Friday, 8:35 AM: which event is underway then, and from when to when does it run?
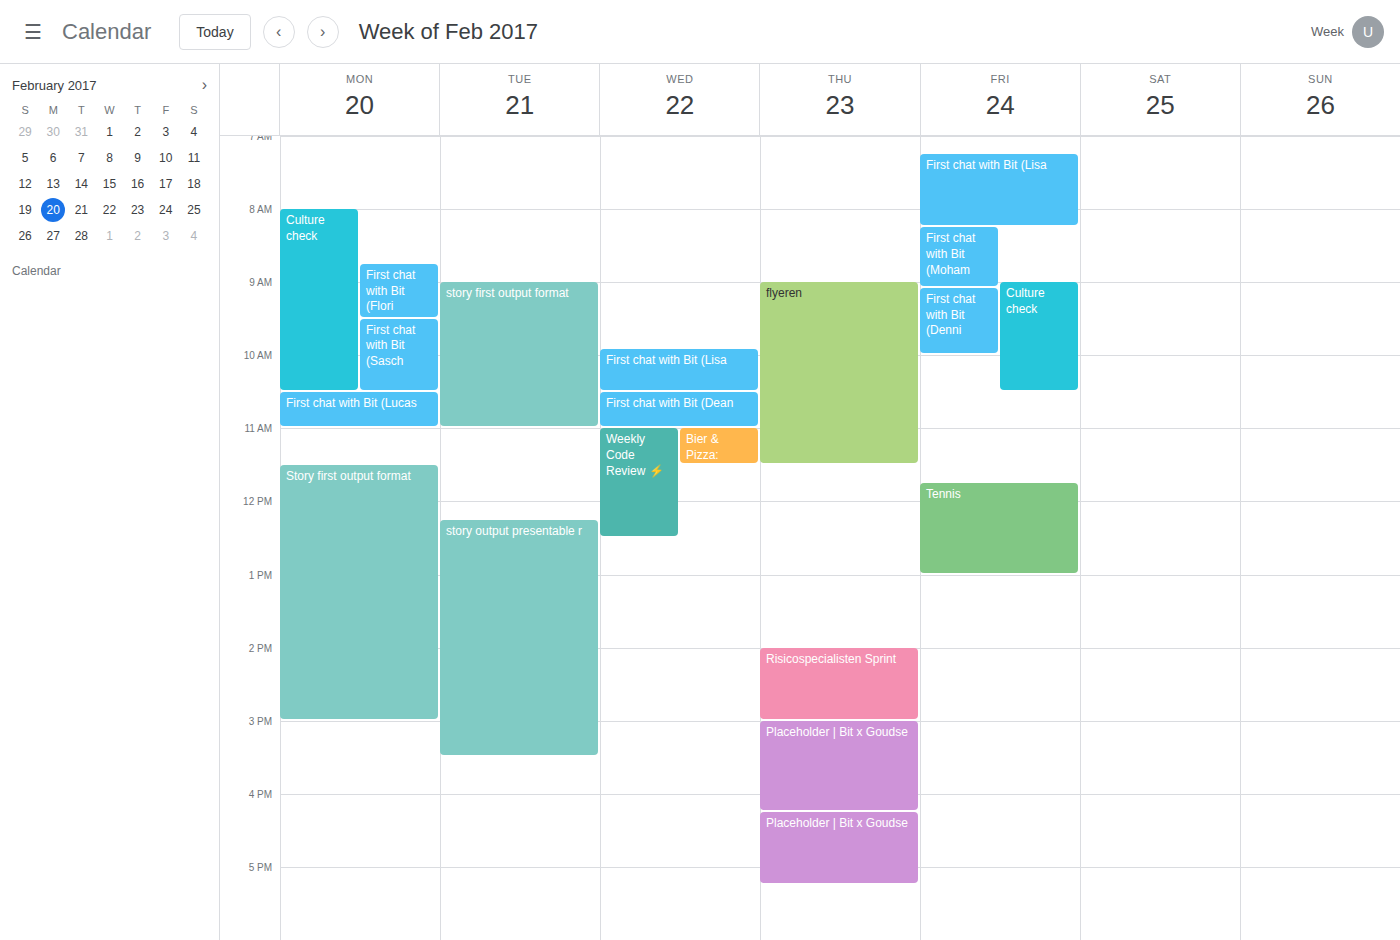
"First chat with Bit (Moham", 8:15 AM to 9:05 AM